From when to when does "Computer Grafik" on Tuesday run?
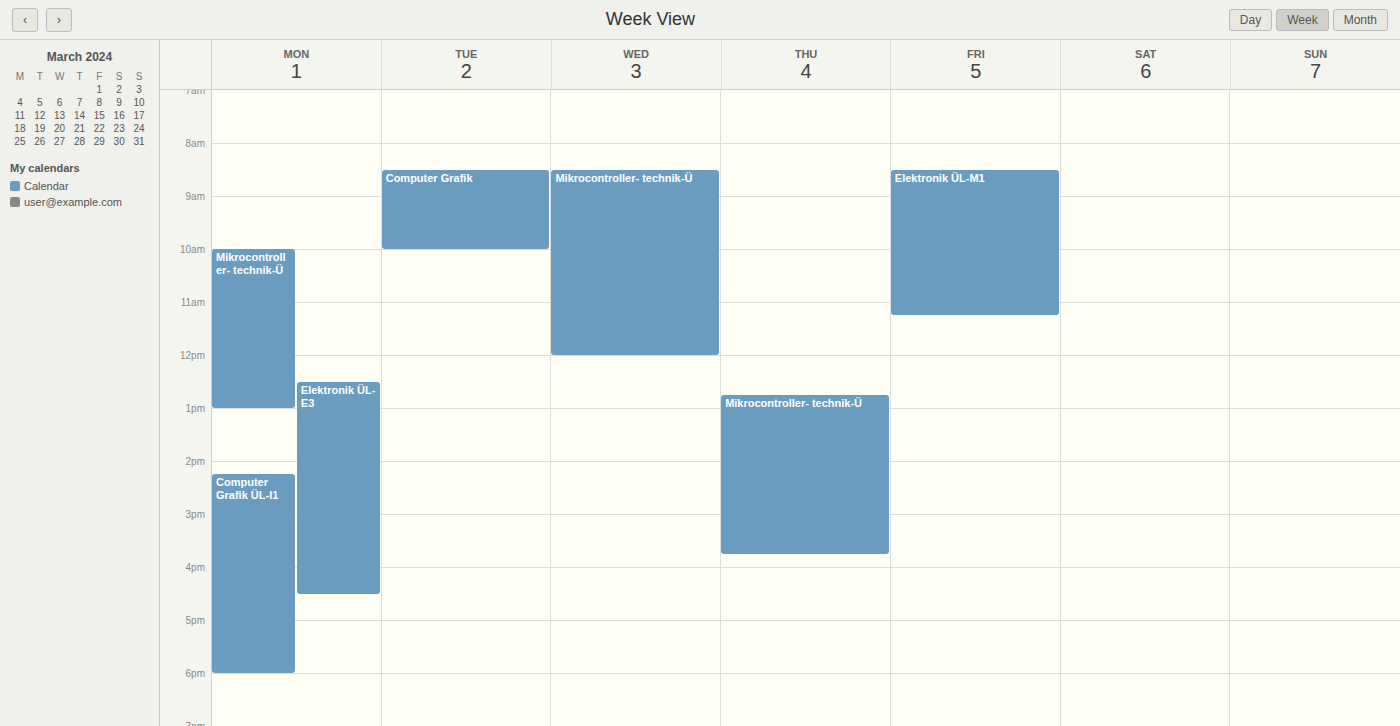
8:30 AM to 10:00 AM